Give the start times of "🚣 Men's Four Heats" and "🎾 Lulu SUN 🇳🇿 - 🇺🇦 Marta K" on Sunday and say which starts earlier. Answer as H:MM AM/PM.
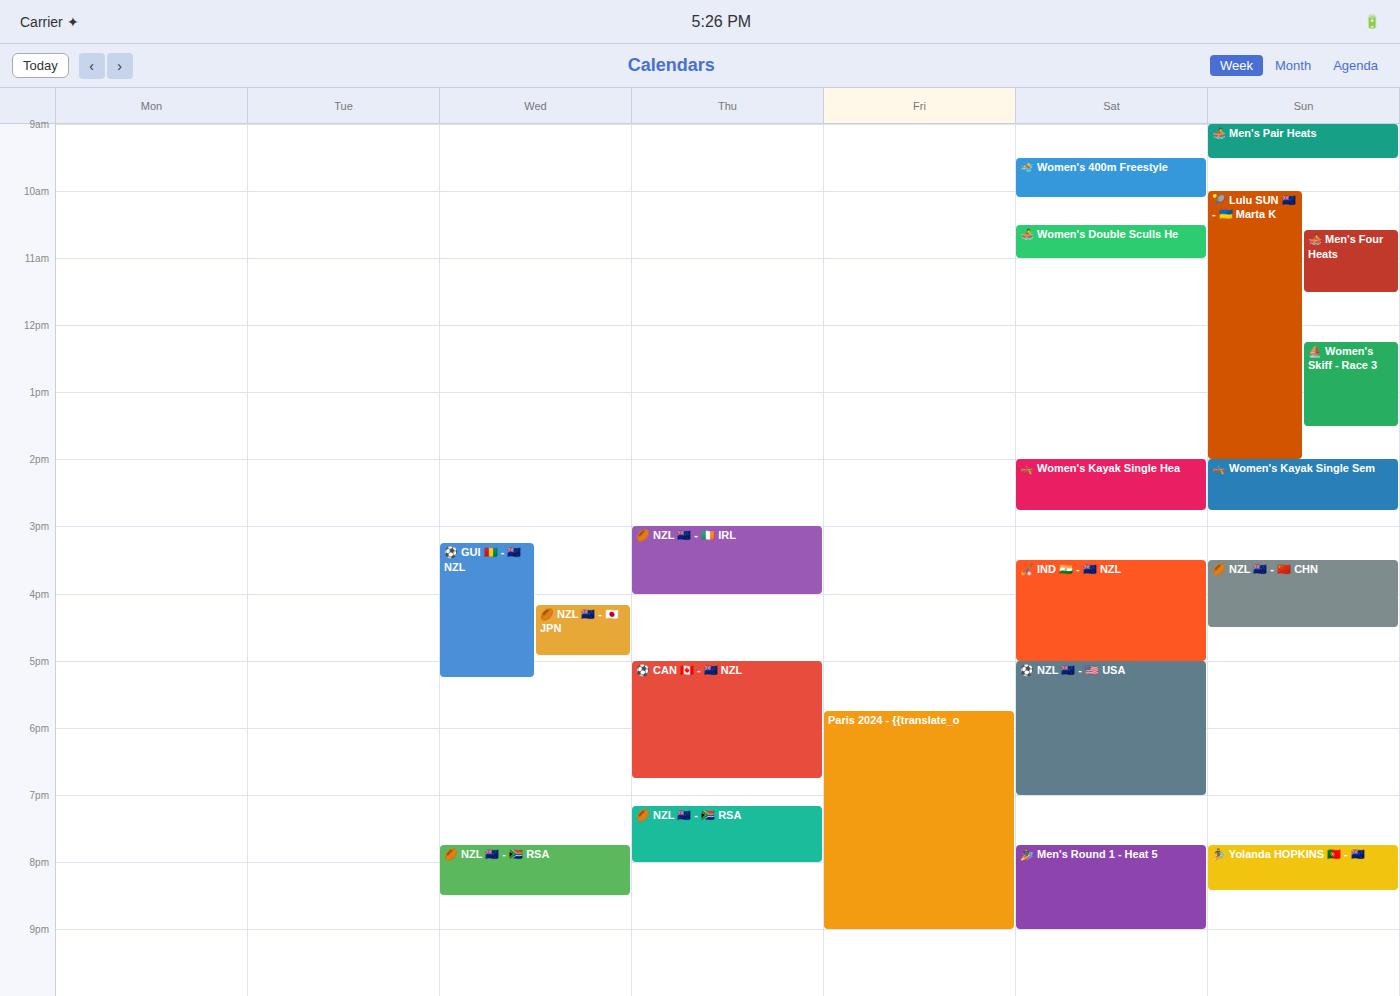
"🎾 Lulu SUN 🇳🇿 - 🇺🇦 Marta K" 10:00 AM; "🚣 Men's Four Heats" 10:35 AM.